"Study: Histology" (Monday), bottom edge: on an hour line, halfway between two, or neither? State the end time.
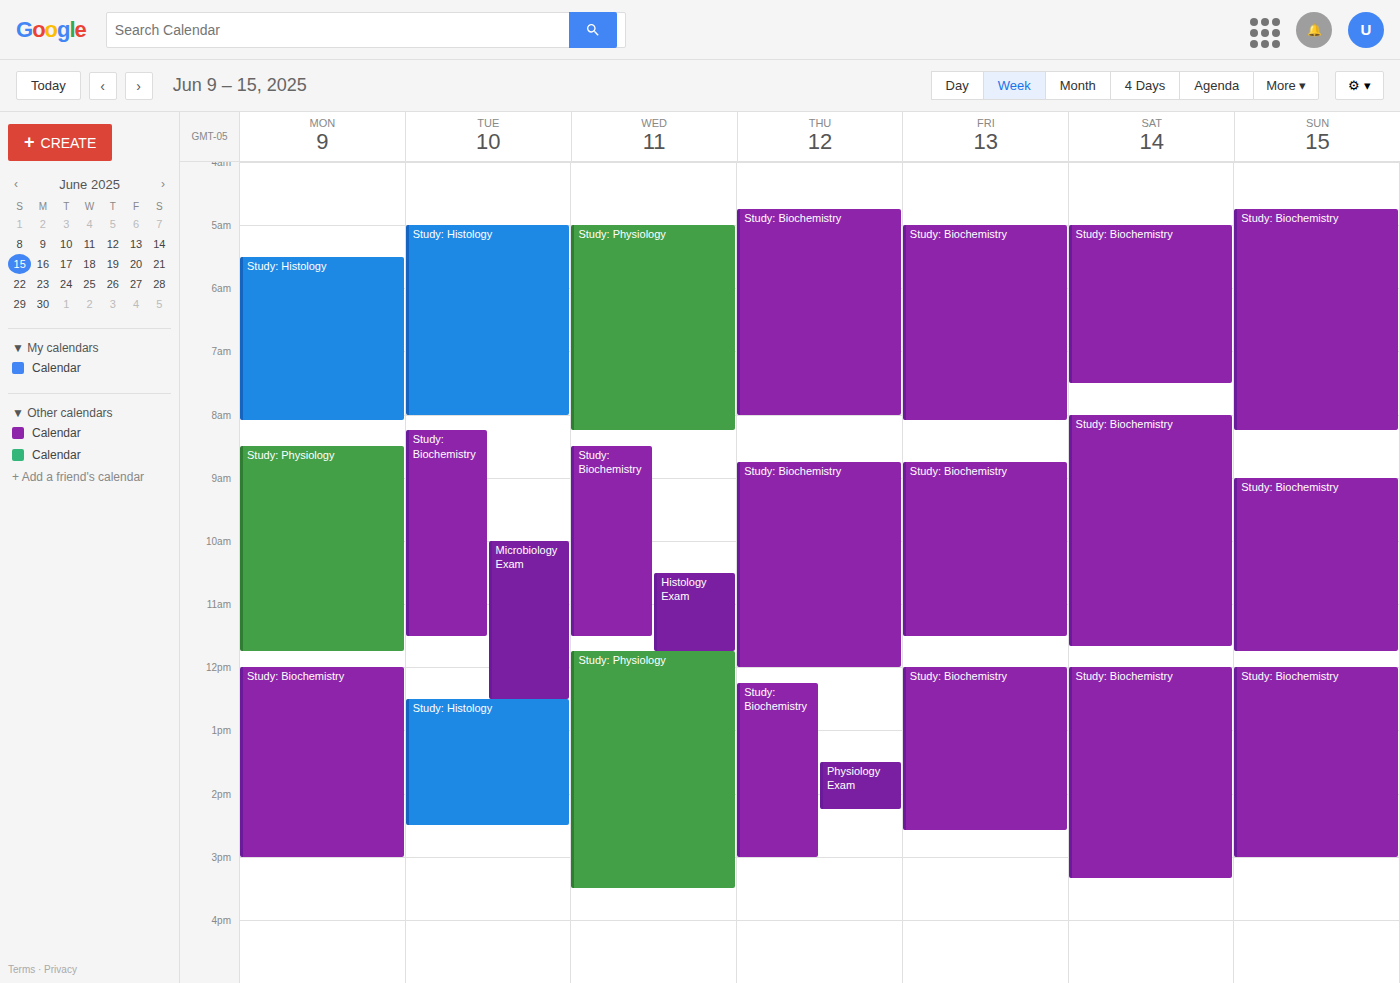
8:05 AM -- neither: 5 minutes below the 8 AM line and 55 minutes above the 9 AM line.